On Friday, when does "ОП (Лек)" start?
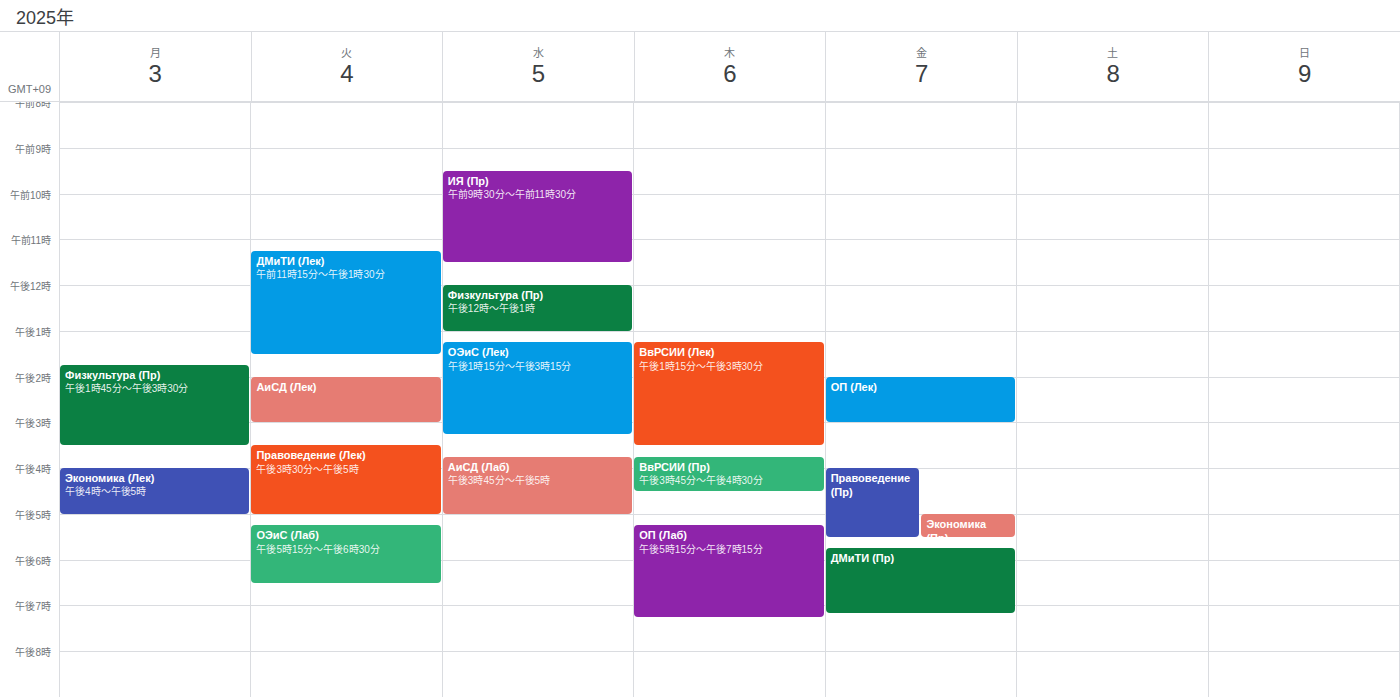
2:00 PM